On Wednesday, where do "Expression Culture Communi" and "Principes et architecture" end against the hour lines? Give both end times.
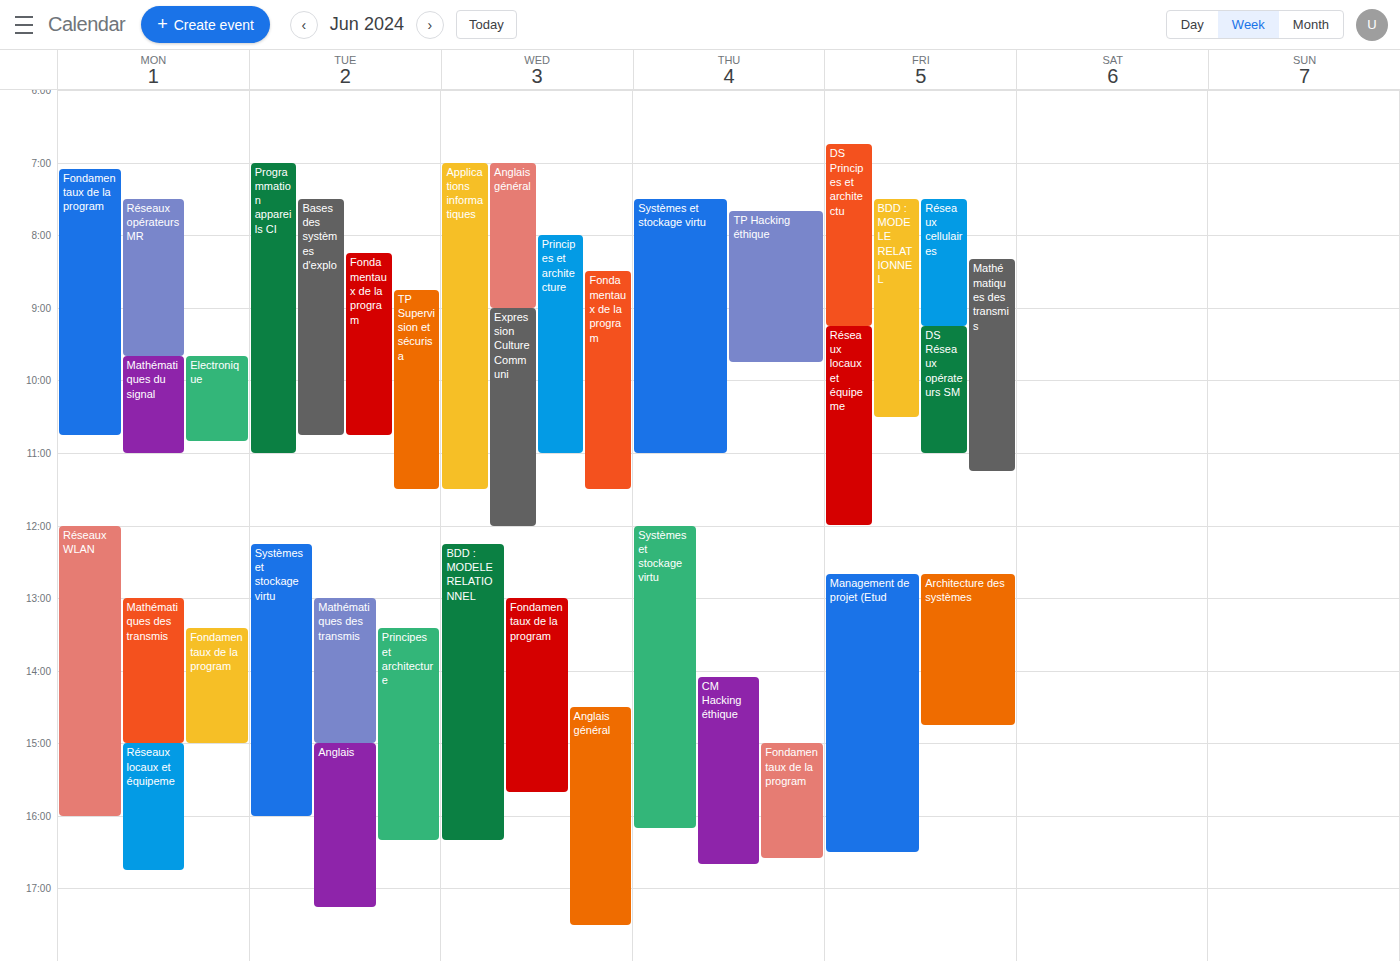
"Expression Culture Communi": 12:00 PM, exactly on the 12 PM line. "Principes et architecture": 11:00 AM, exactly on the 11 AM line.